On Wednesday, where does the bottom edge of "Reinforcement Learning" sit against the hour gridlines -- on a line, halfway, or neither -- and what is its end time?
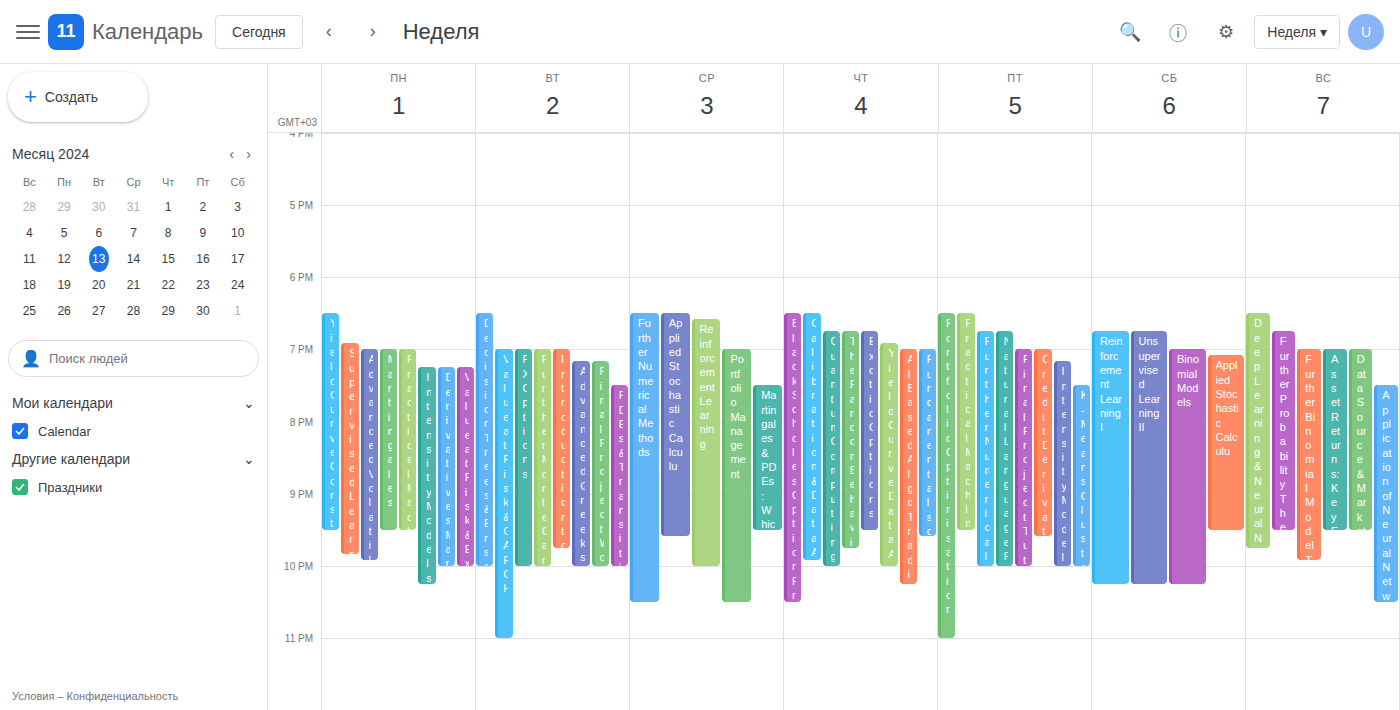
10:00 PM -- exactly on the 10 PM line.